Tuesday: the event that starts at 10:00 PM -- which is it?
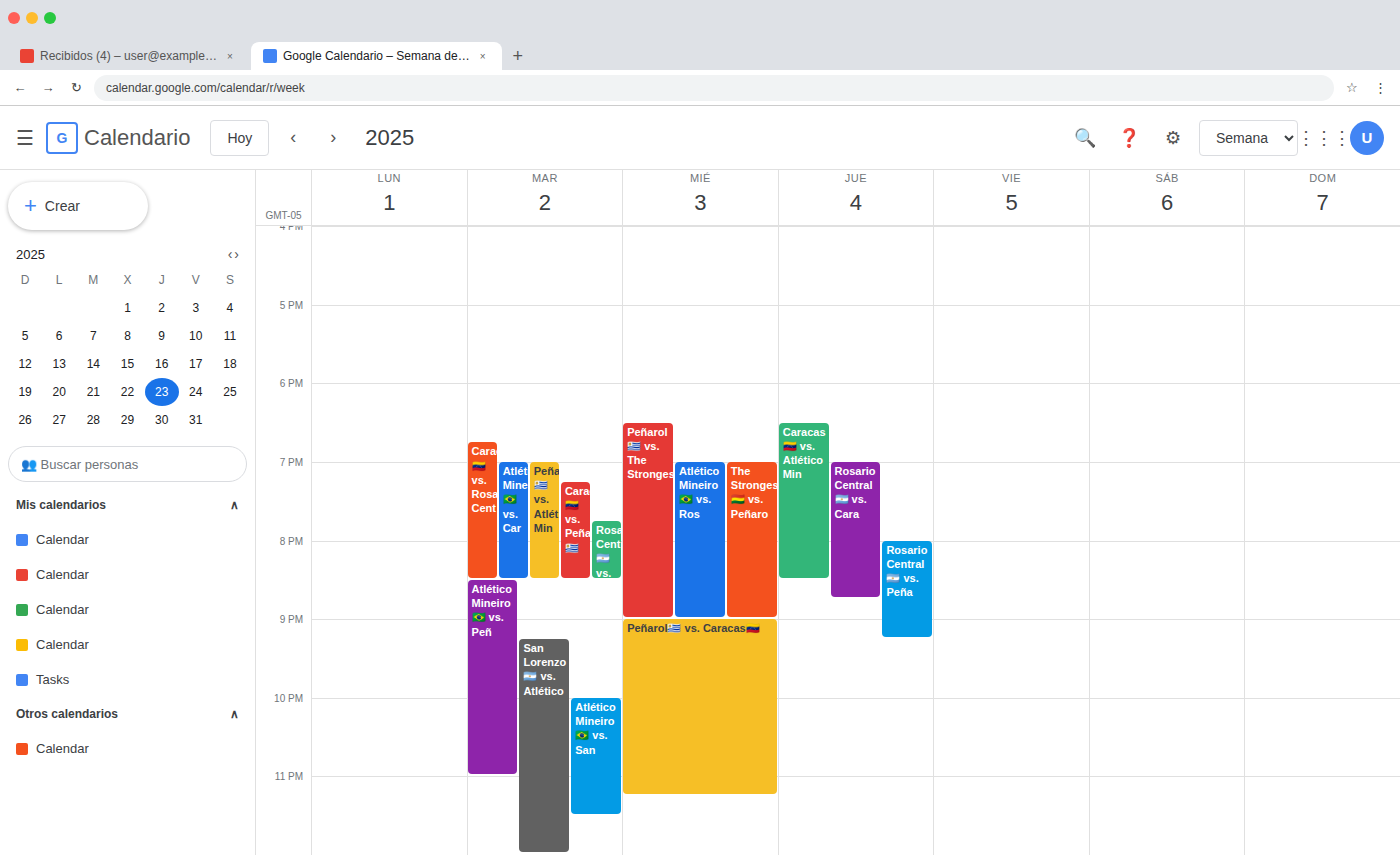
"Atlético Mineiro🇧🇷 vs. San"